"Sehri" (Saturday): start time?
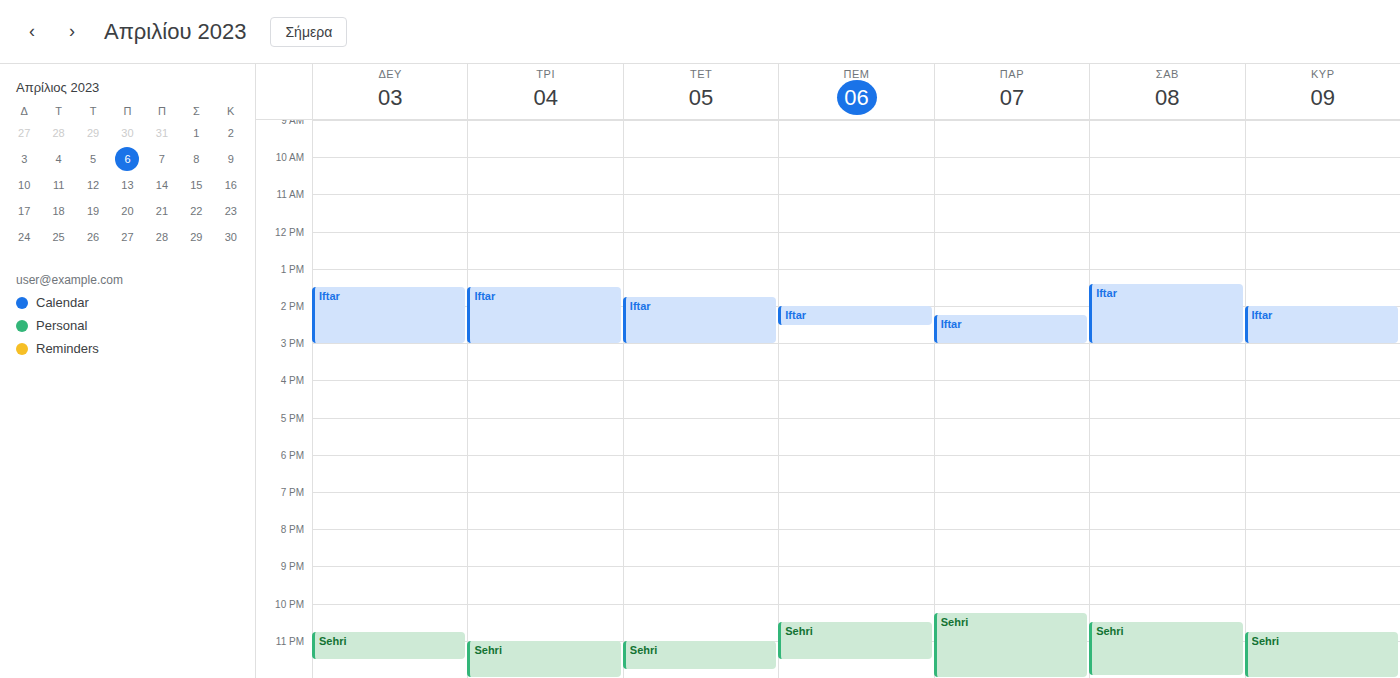
10:30 PM